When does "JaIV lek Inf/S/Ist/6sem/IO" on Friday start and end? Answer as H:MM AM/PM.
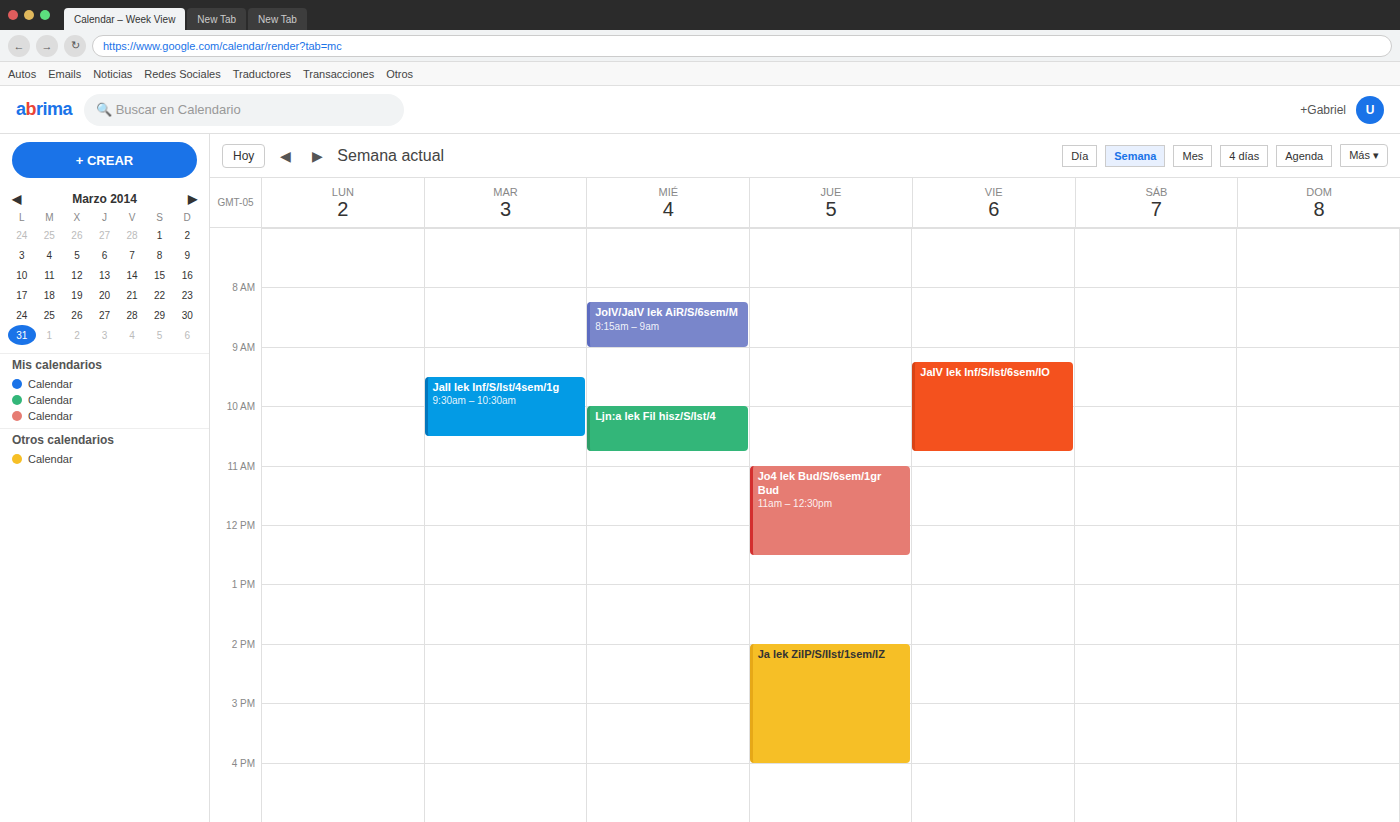
9:15 AM to 10:45 AM